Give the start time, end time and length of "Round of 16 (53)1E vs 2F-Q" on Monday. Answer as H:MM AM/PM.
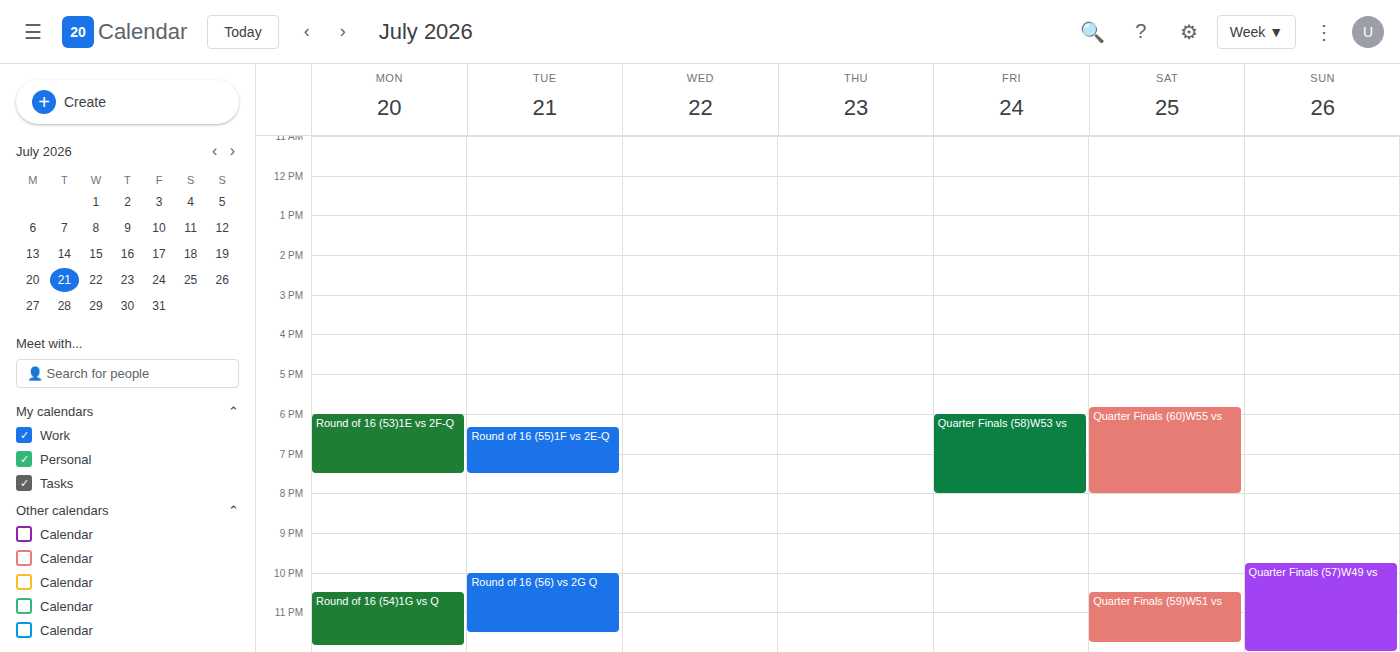
6:00 PM to 7:30 PM, 1 hour 30 minutes